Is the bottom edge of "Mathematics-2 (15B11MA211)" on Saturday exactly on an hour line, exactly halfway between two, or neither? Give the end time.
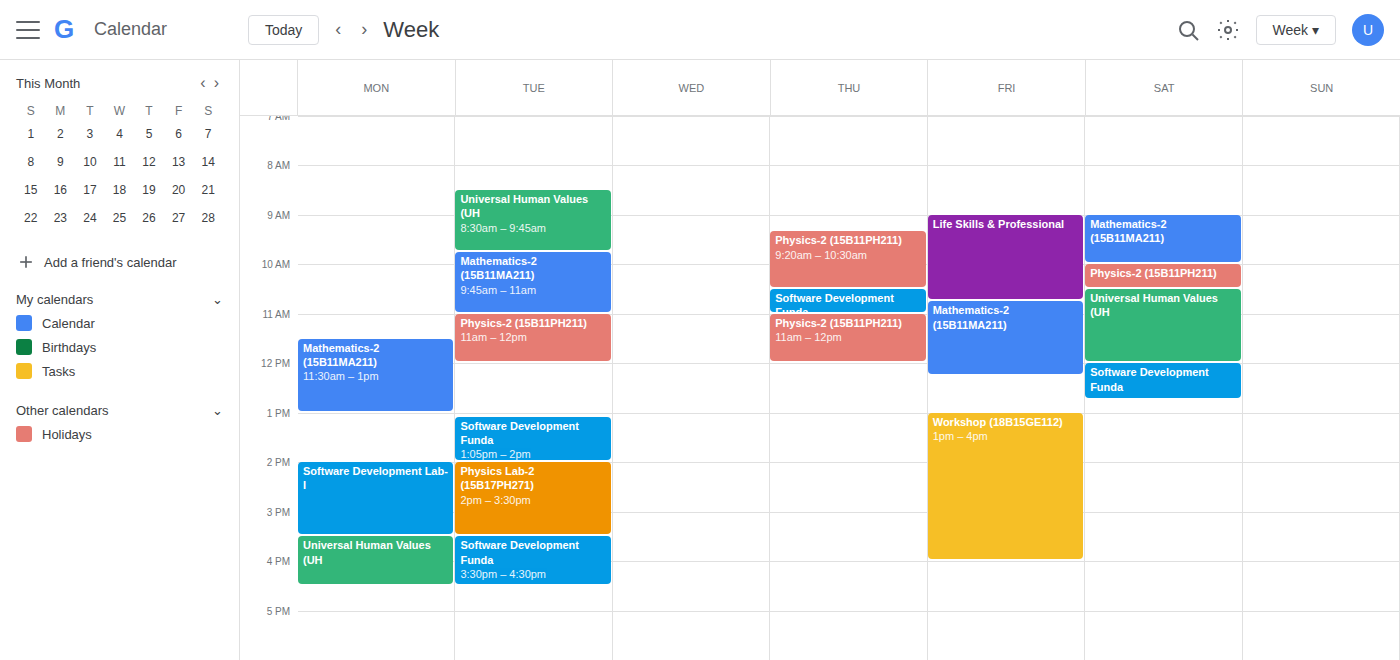
10:00 AM -- exactly on the 10 AM line.